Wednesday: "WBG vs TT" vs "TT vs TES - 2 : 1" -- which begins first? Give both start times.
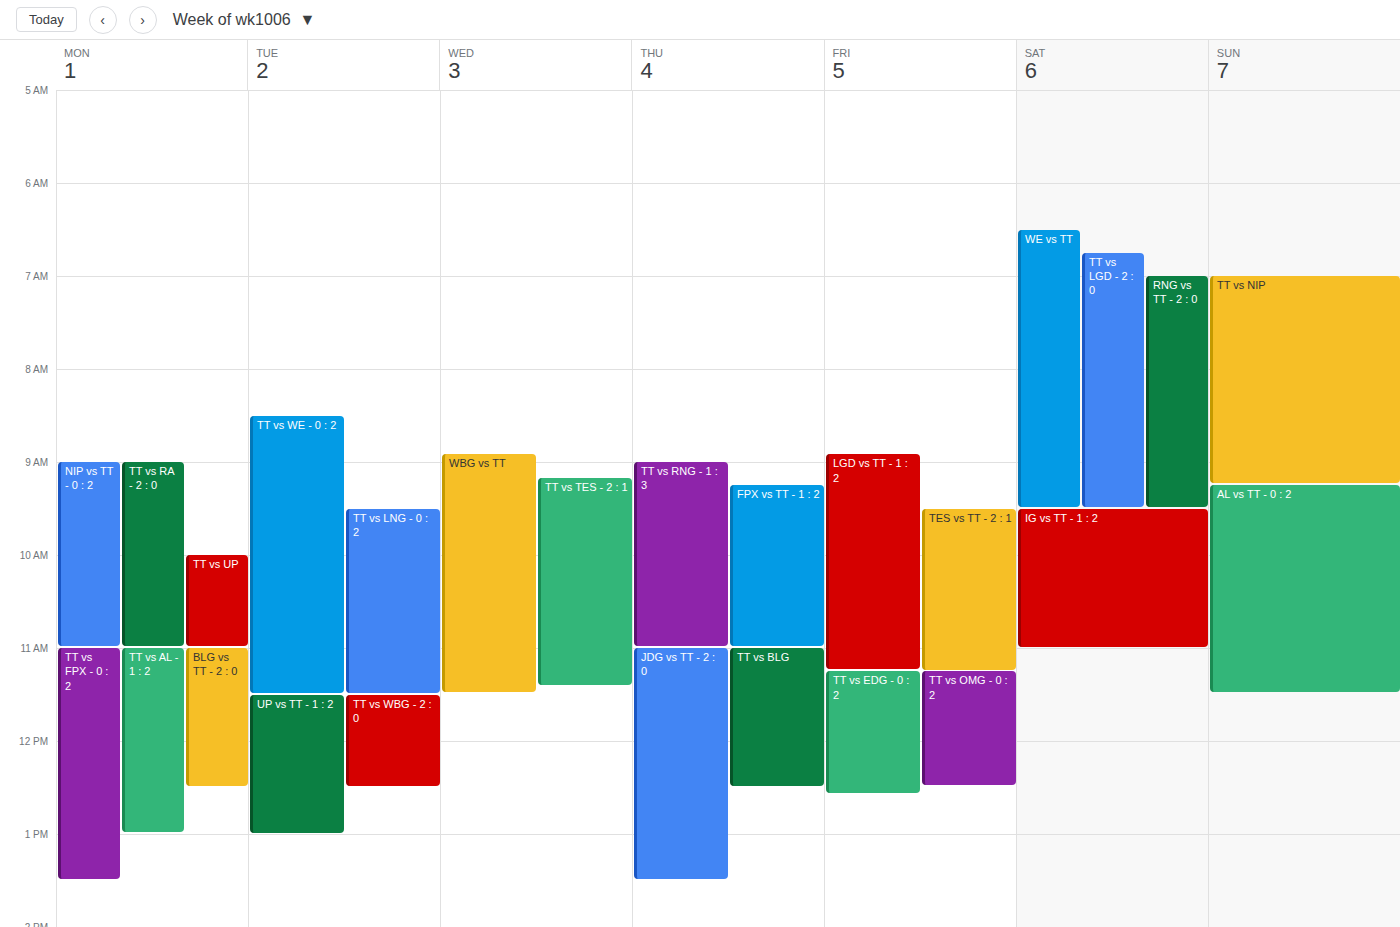
"WBG vs TT" 8:55 AM; "TT vs TES - 2 : 1" 9:10 AM.